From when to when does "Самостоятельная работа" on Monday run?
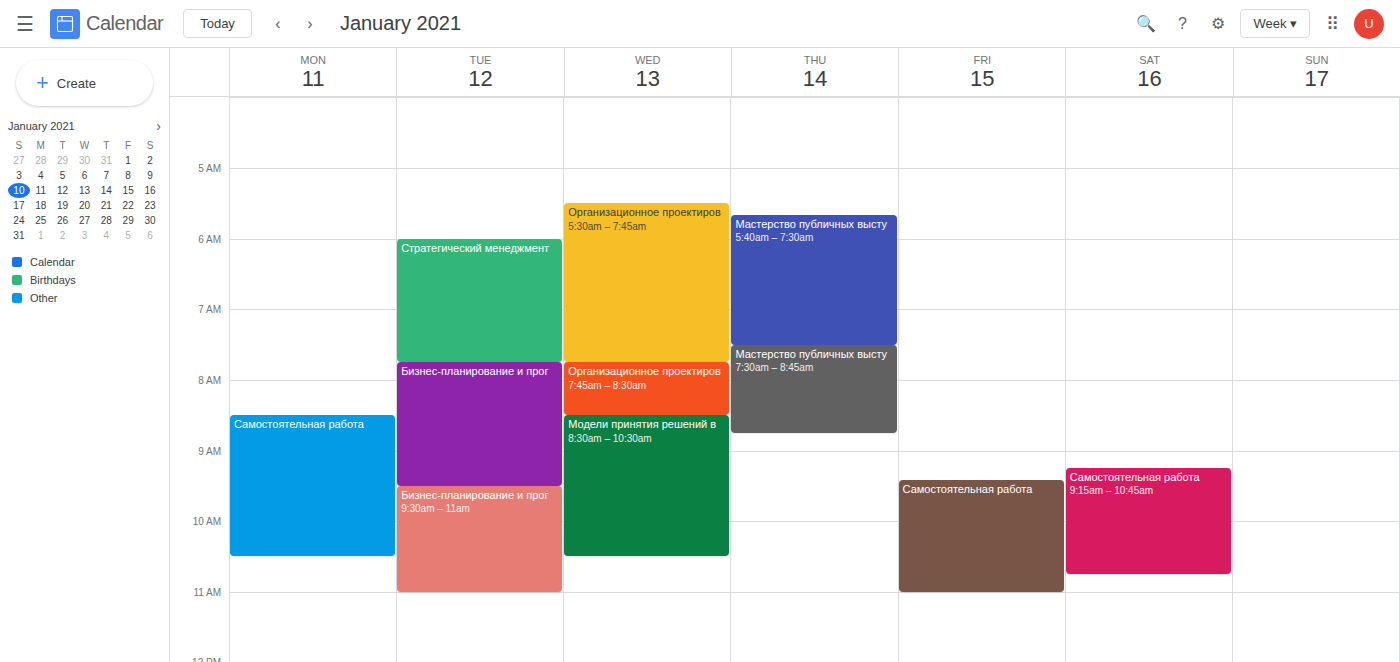
8:30 AM to 10:30 AM